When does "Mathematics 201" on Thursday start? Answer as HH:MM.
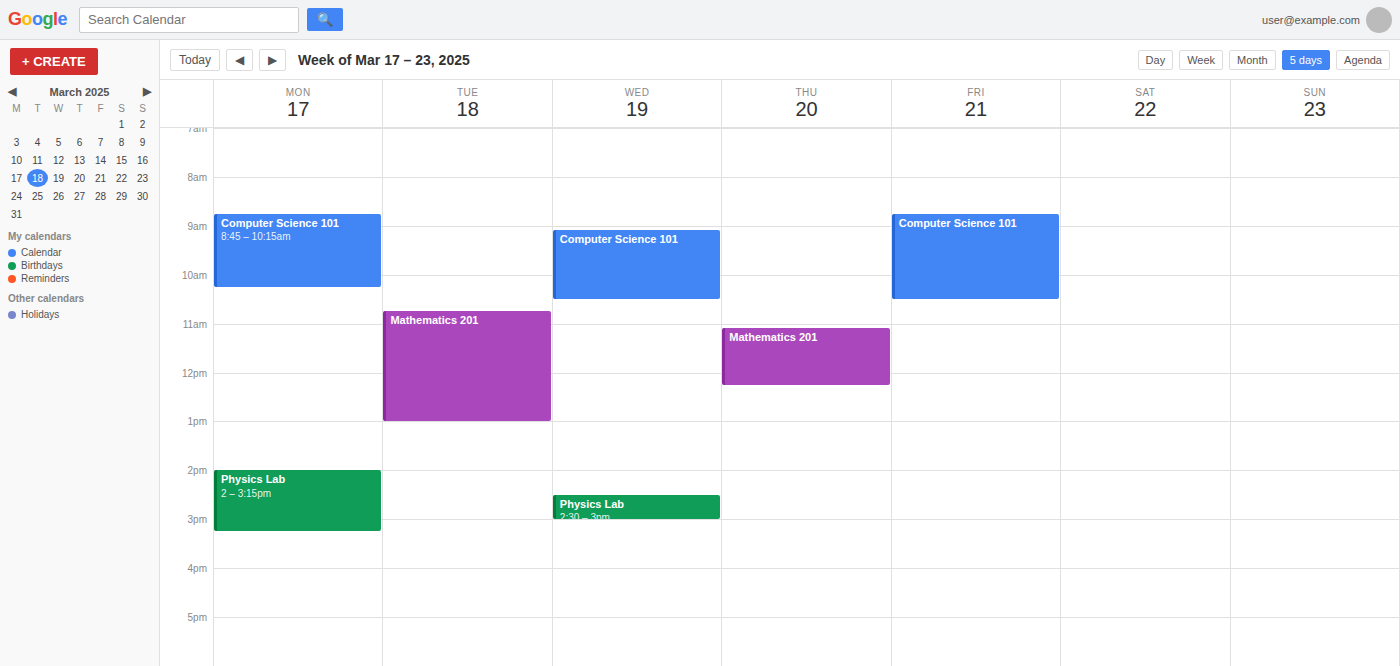
11:05